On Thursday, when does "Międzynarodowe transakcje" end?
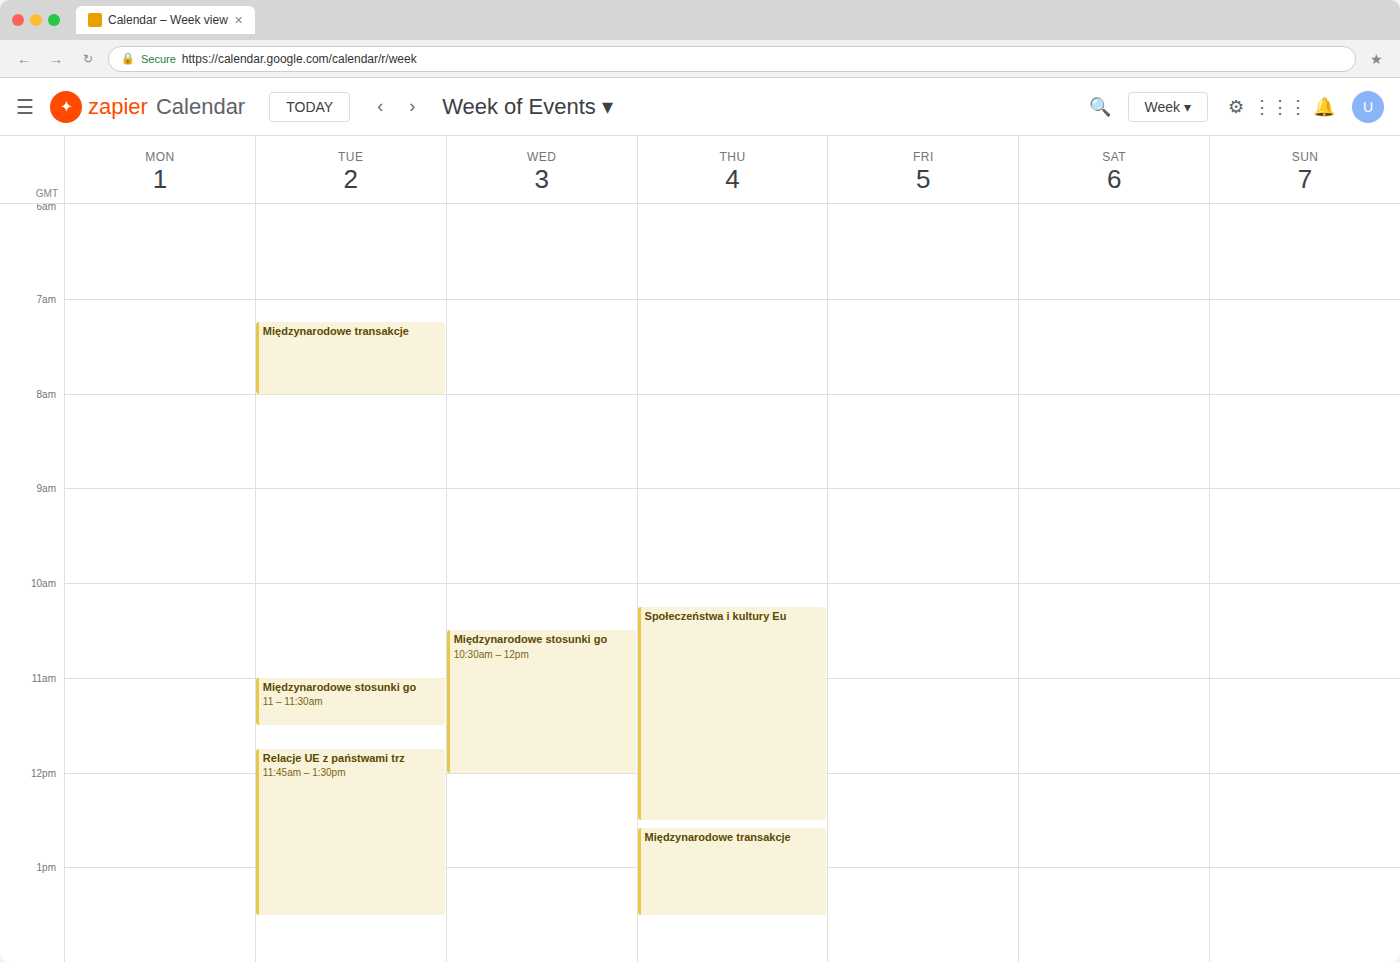
13:30